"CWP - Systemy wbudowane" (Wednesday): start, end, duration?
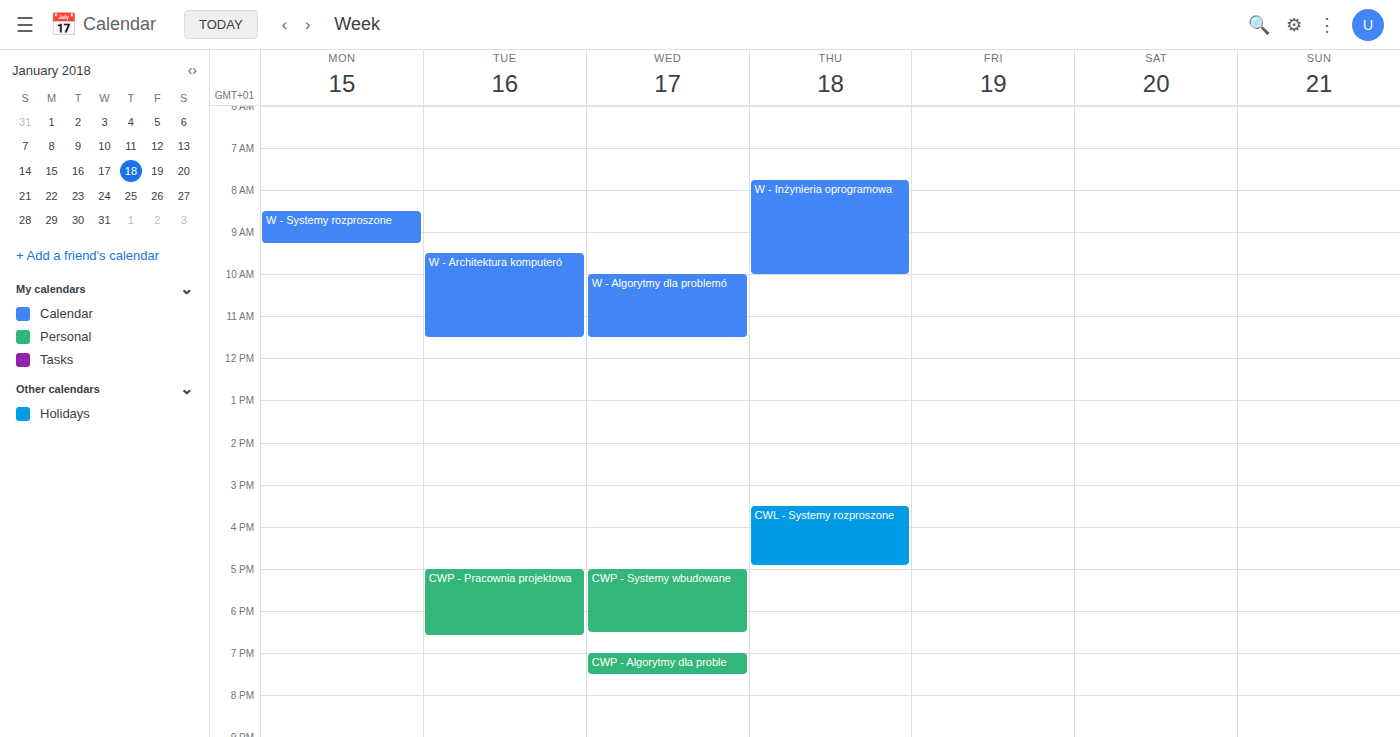
5:00 PM to 6:30 PM, 1 hour 30 minutes